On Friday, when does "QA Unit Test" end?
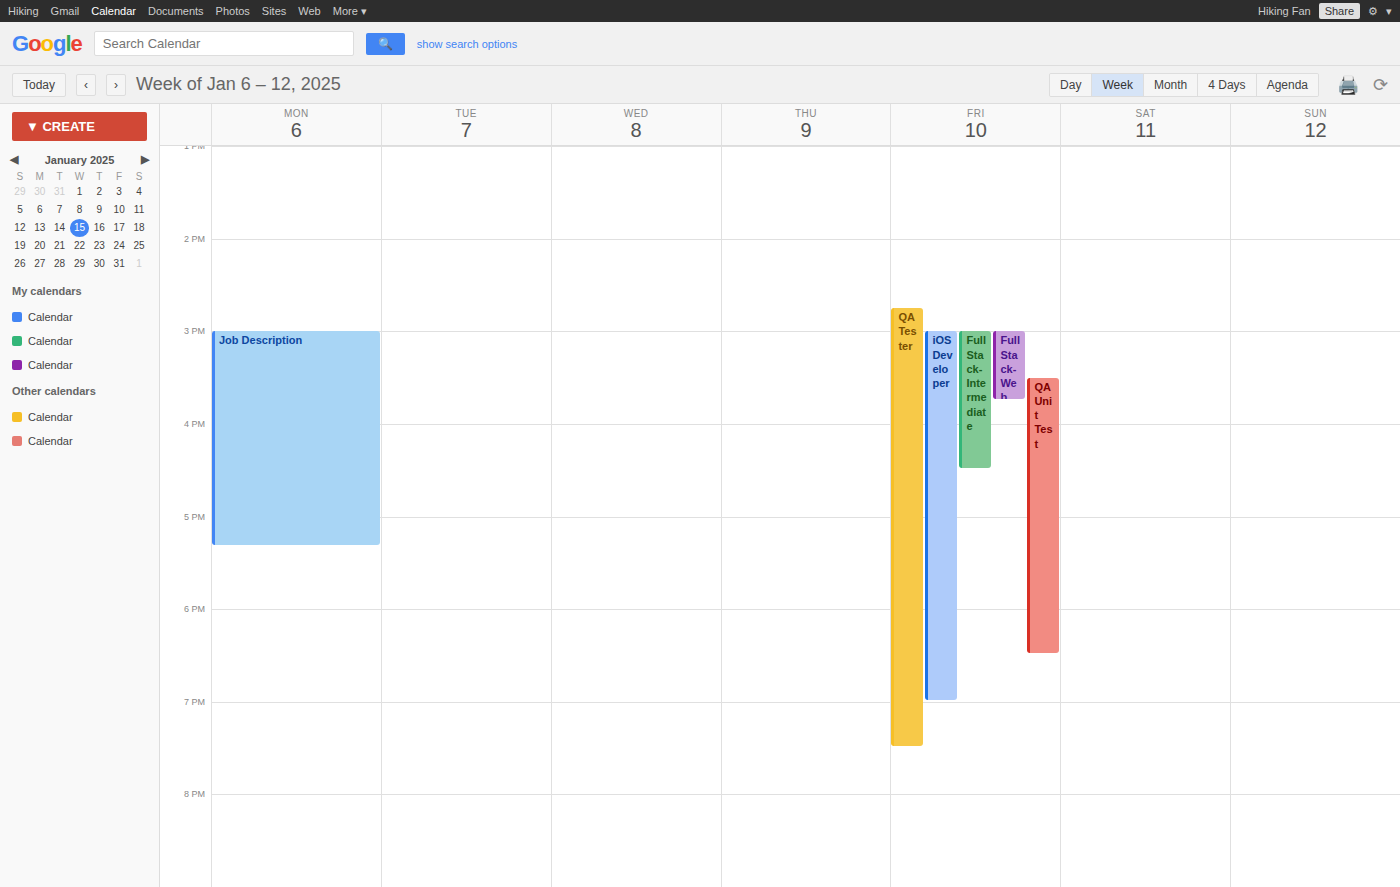
6:30 PM